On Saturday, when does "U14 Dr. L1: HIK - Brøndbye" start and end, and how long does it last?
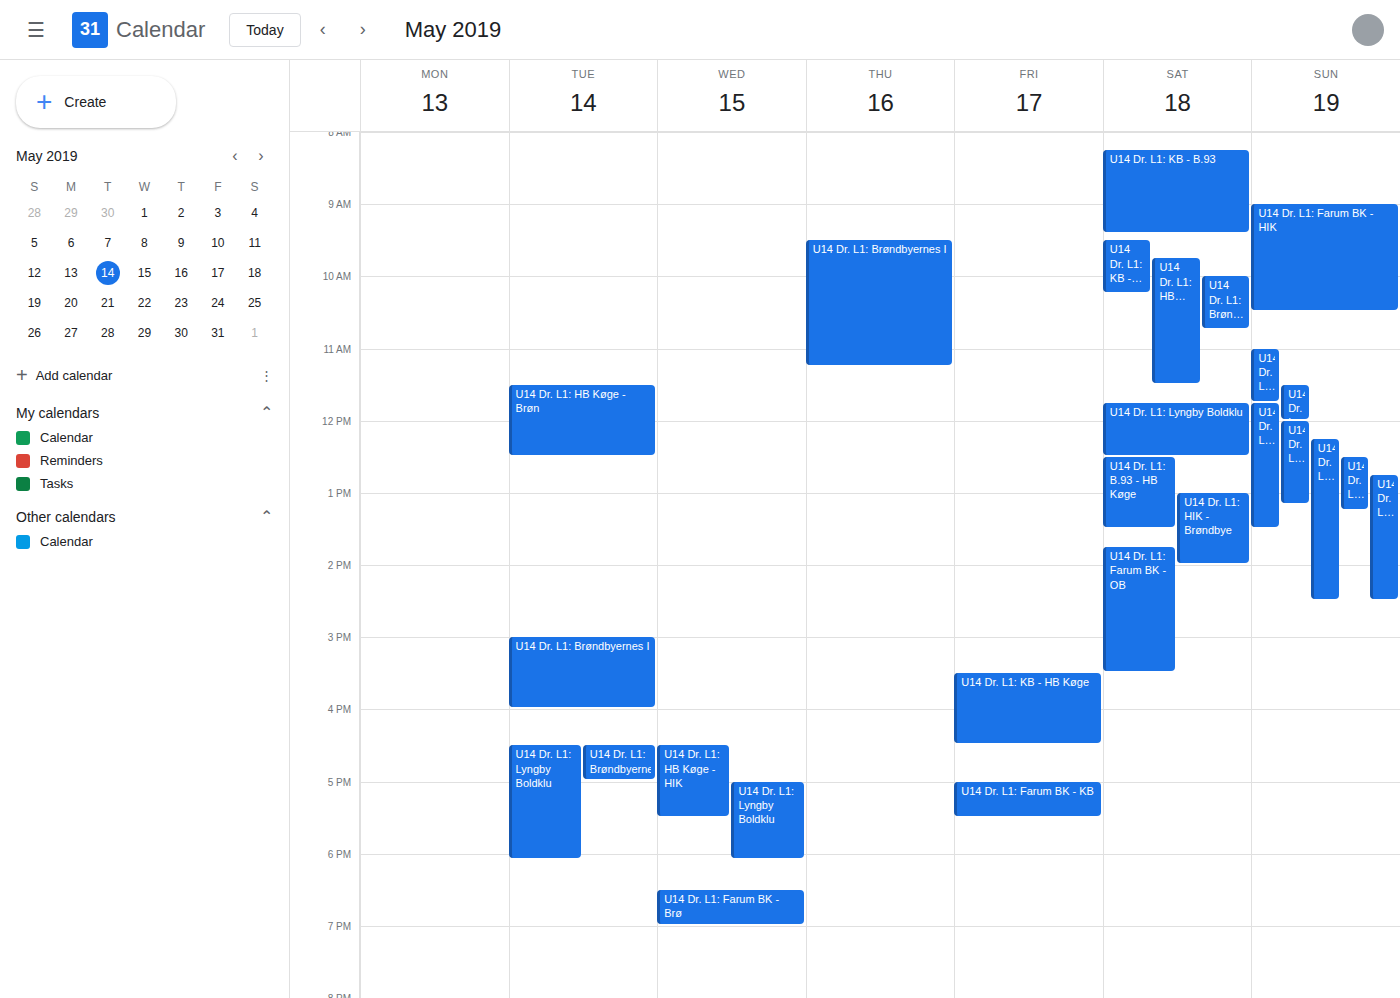
1:00 PM to 2:00 PM, 1 hour